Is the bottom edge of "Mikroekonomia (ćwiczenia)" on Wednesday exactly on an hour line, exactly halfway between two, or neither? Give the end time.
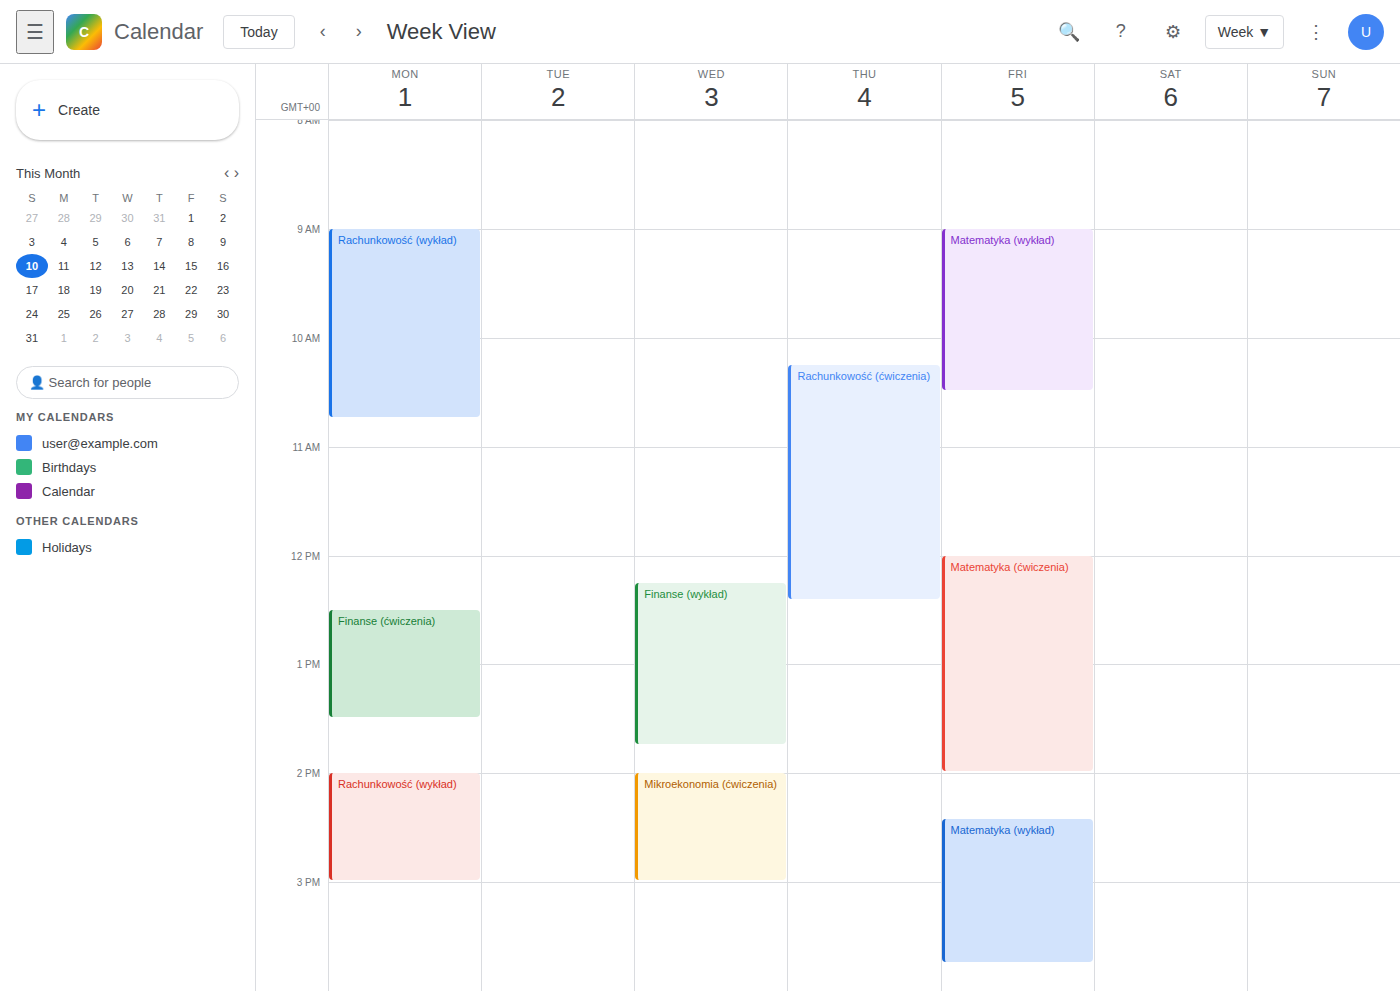
3:00 PM -- exactly on the 3 PM line.